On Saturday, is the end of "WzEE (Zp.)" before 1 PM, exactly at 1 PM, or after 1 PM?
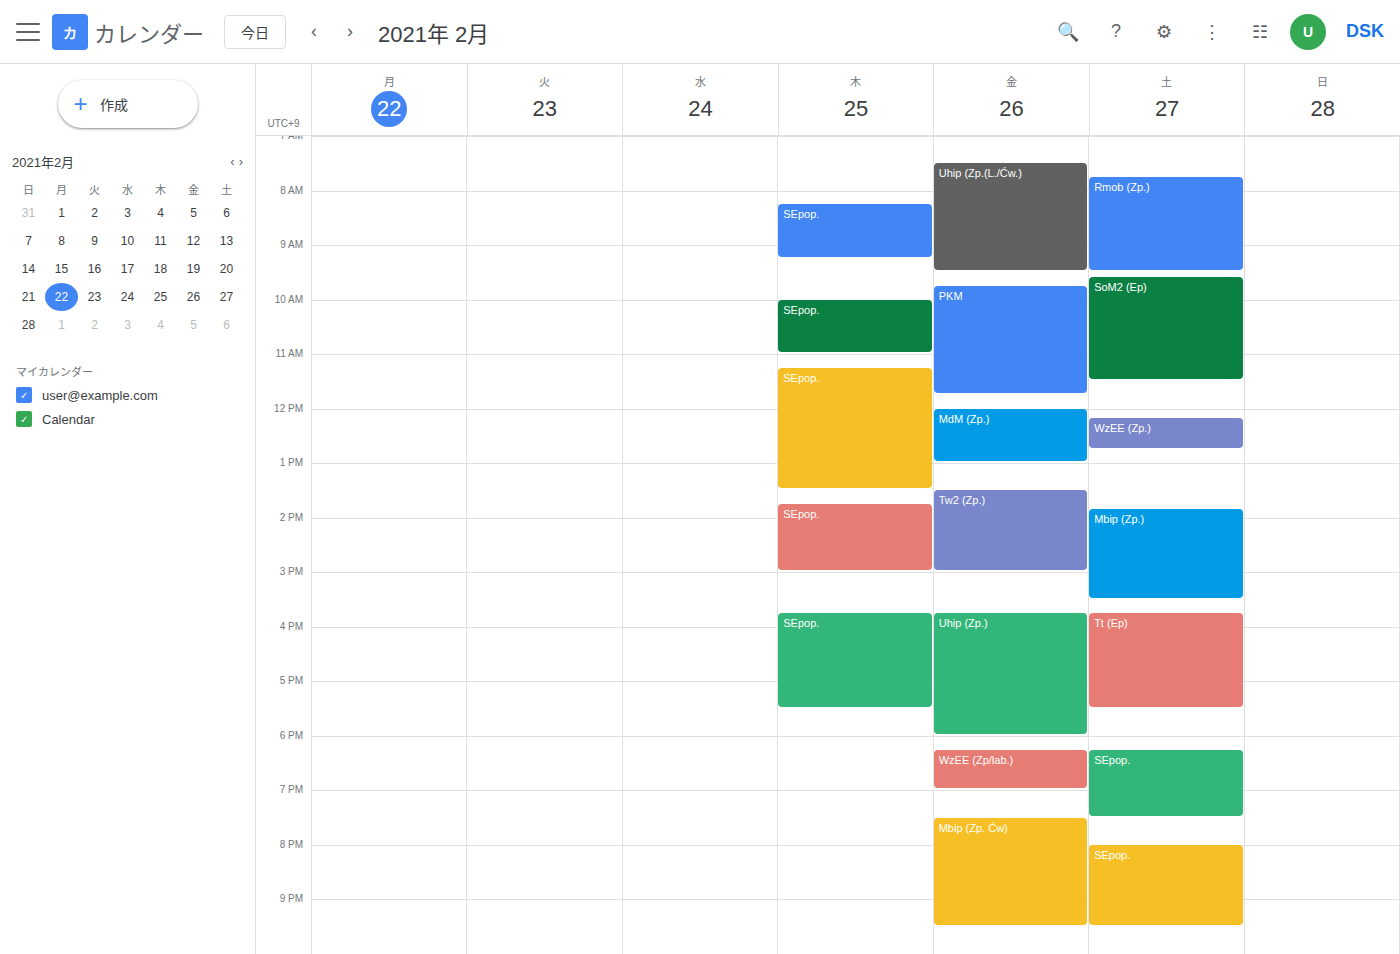
12:45 PM -- before 1 PM, 15 minutes above the 1 PM line.